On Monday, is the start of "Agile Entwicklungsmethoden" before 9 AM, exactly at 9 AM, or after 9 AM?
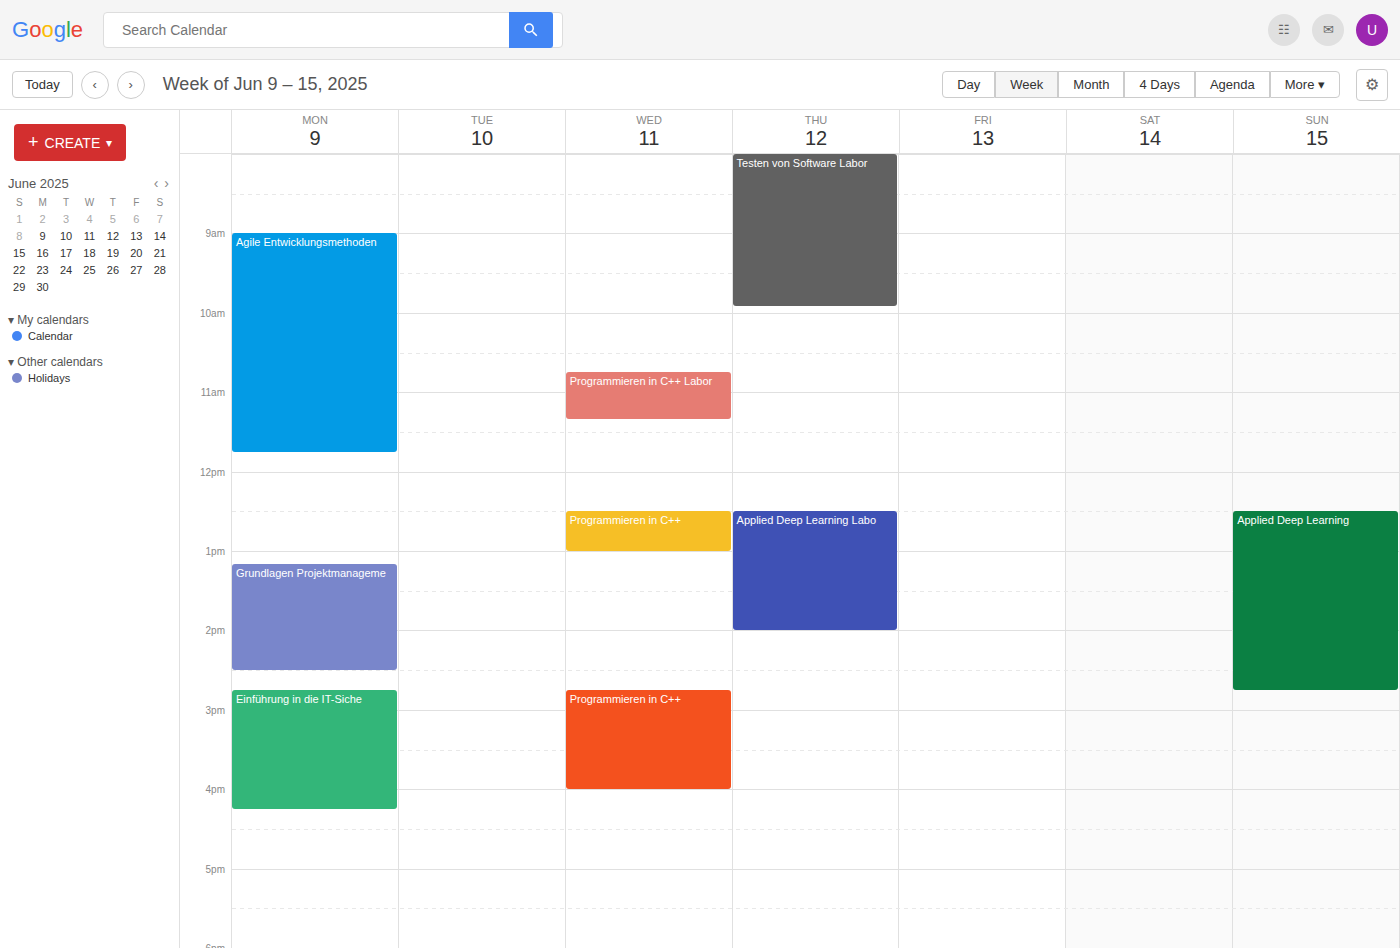
9:00 AM -- exactly at 9 AM, on the 9 AM line.